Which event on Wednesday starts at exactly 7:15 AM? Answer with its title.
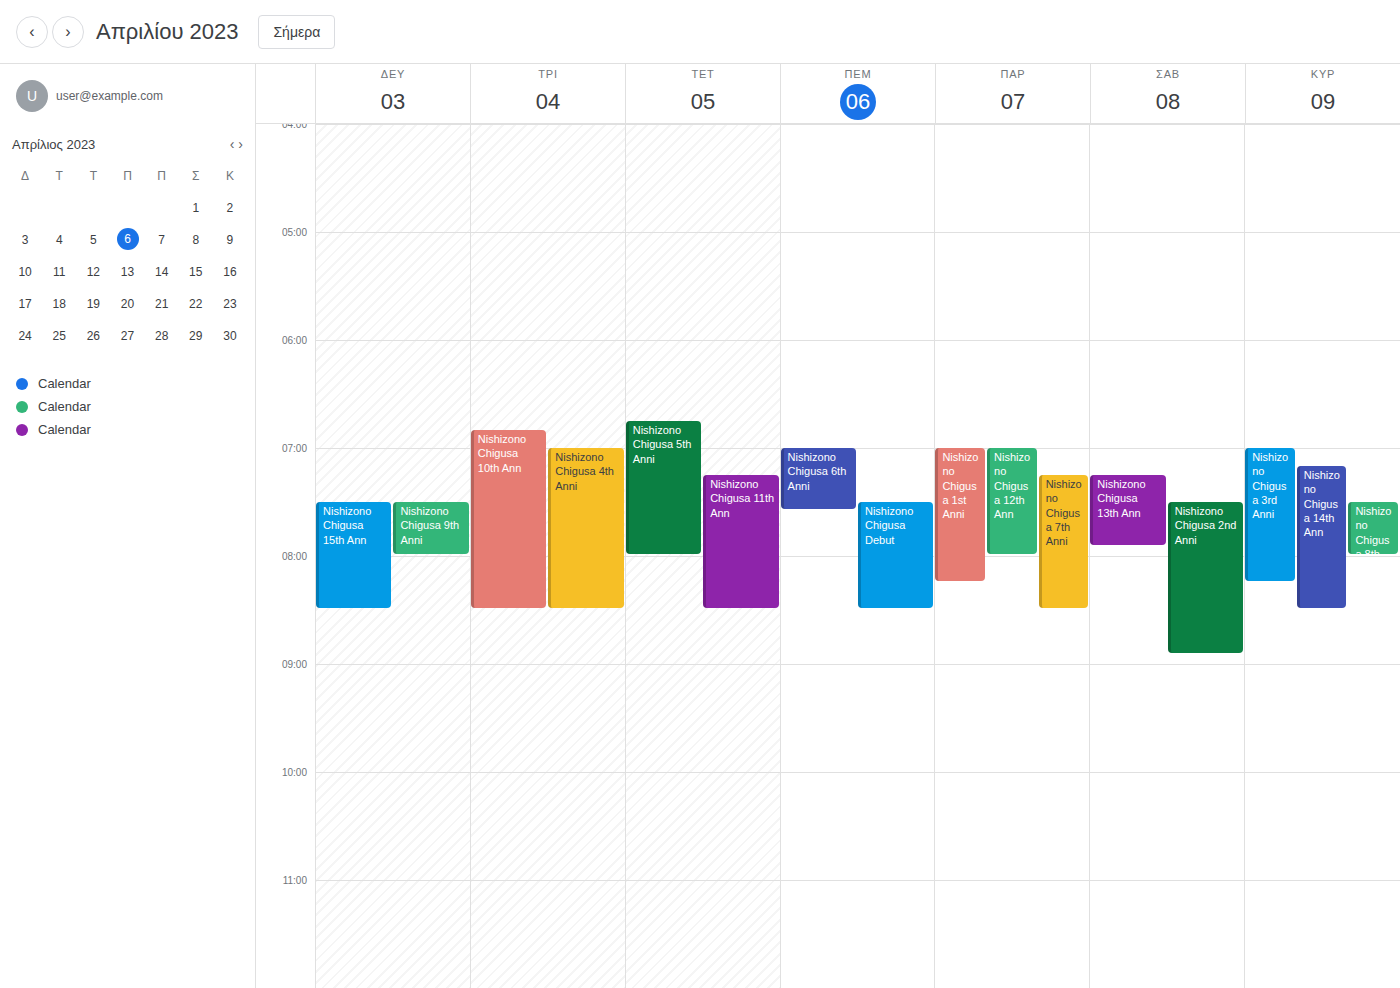
"Nishizono Chigusa 11th Ann"